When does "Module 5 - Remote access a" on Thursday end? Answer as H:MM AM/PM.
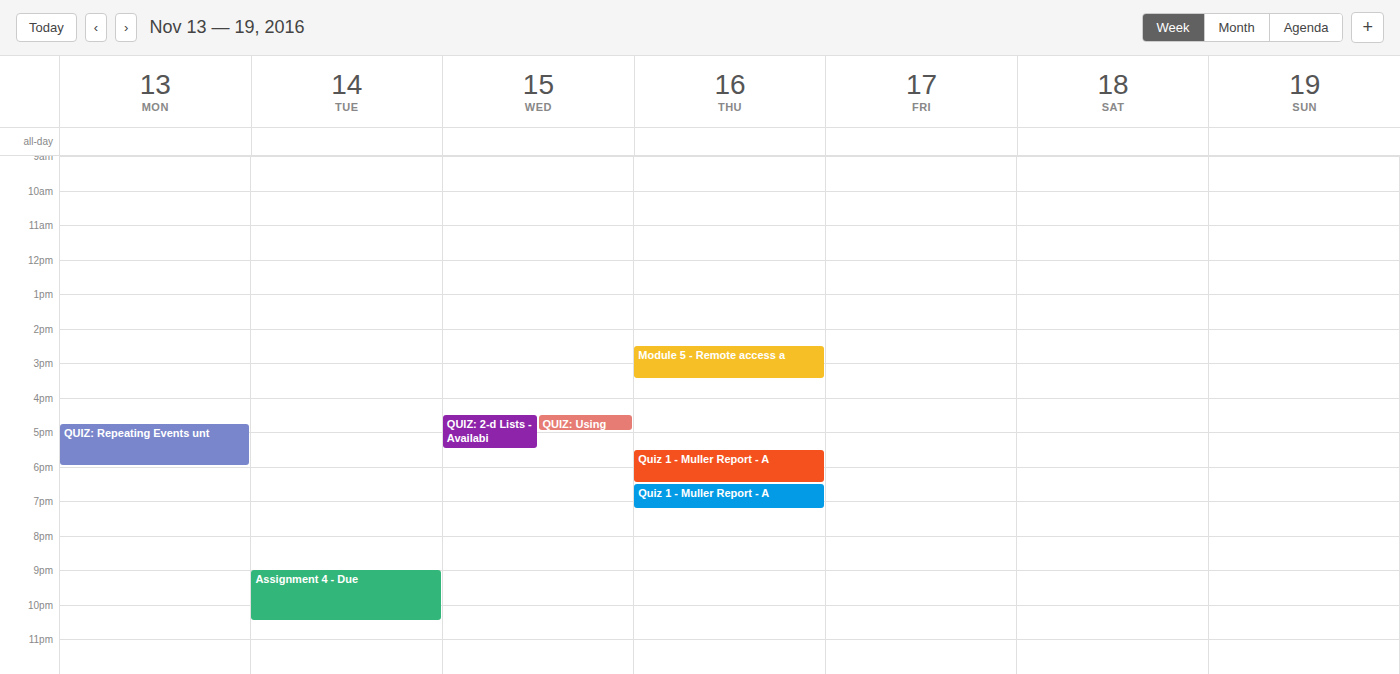
3:30 PM